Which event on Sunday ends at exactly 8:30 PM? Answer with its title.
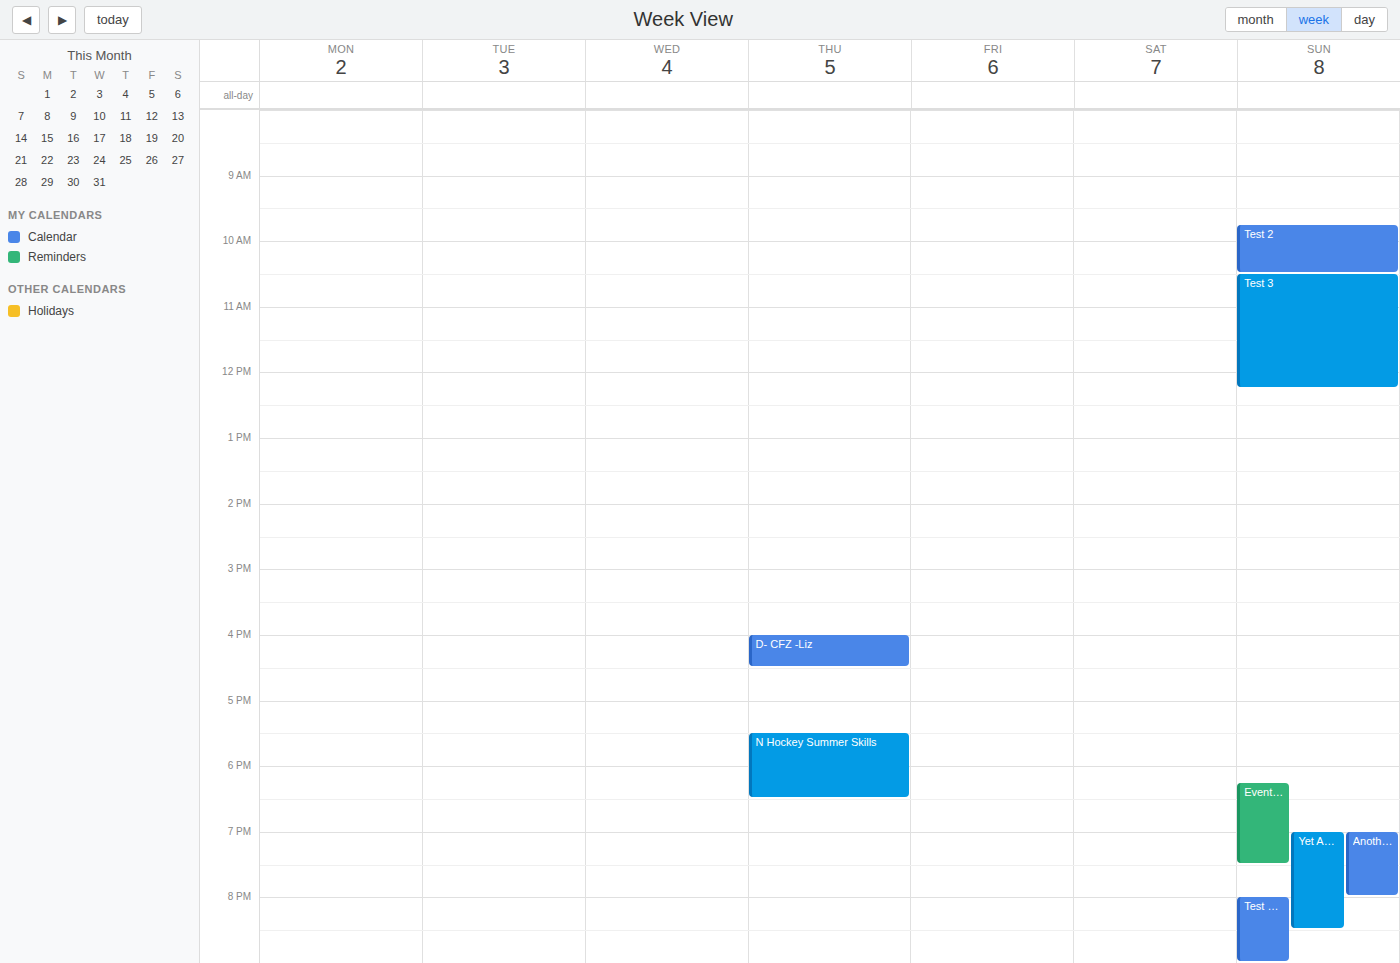
"Yet Another Test"